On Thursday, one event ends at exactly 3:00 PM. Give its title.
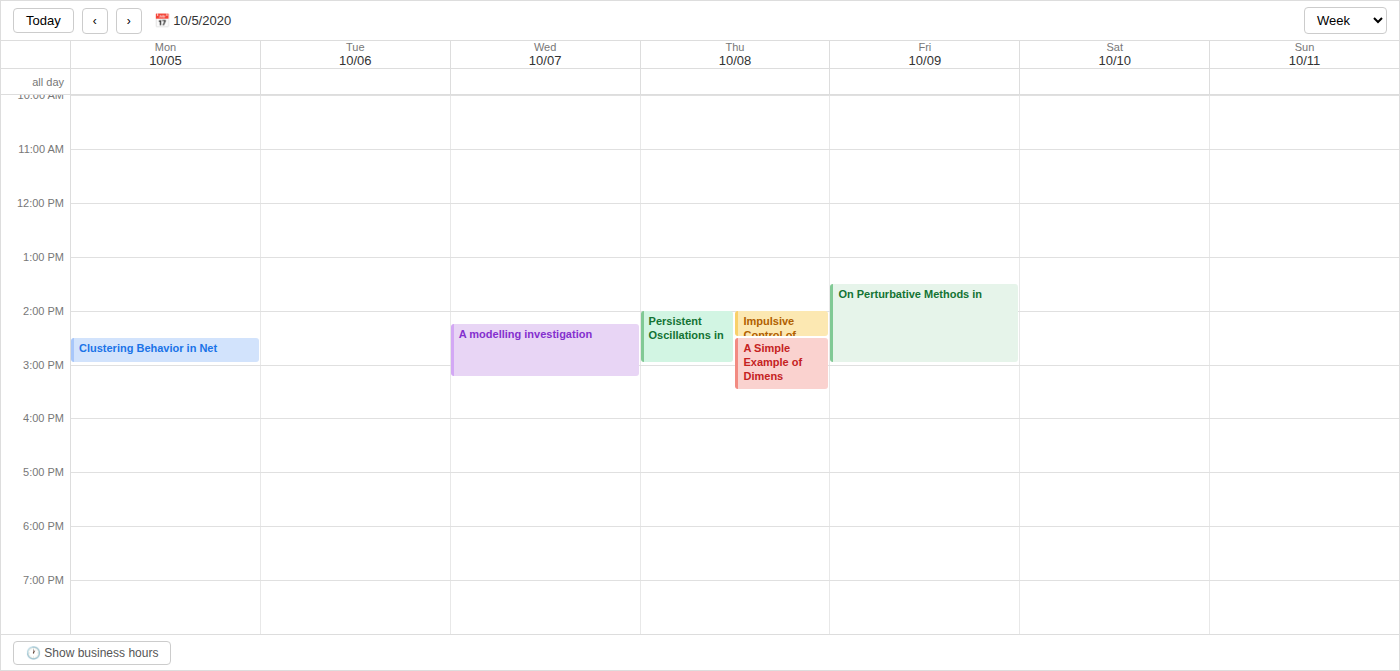
"Persistent Oscillations in"